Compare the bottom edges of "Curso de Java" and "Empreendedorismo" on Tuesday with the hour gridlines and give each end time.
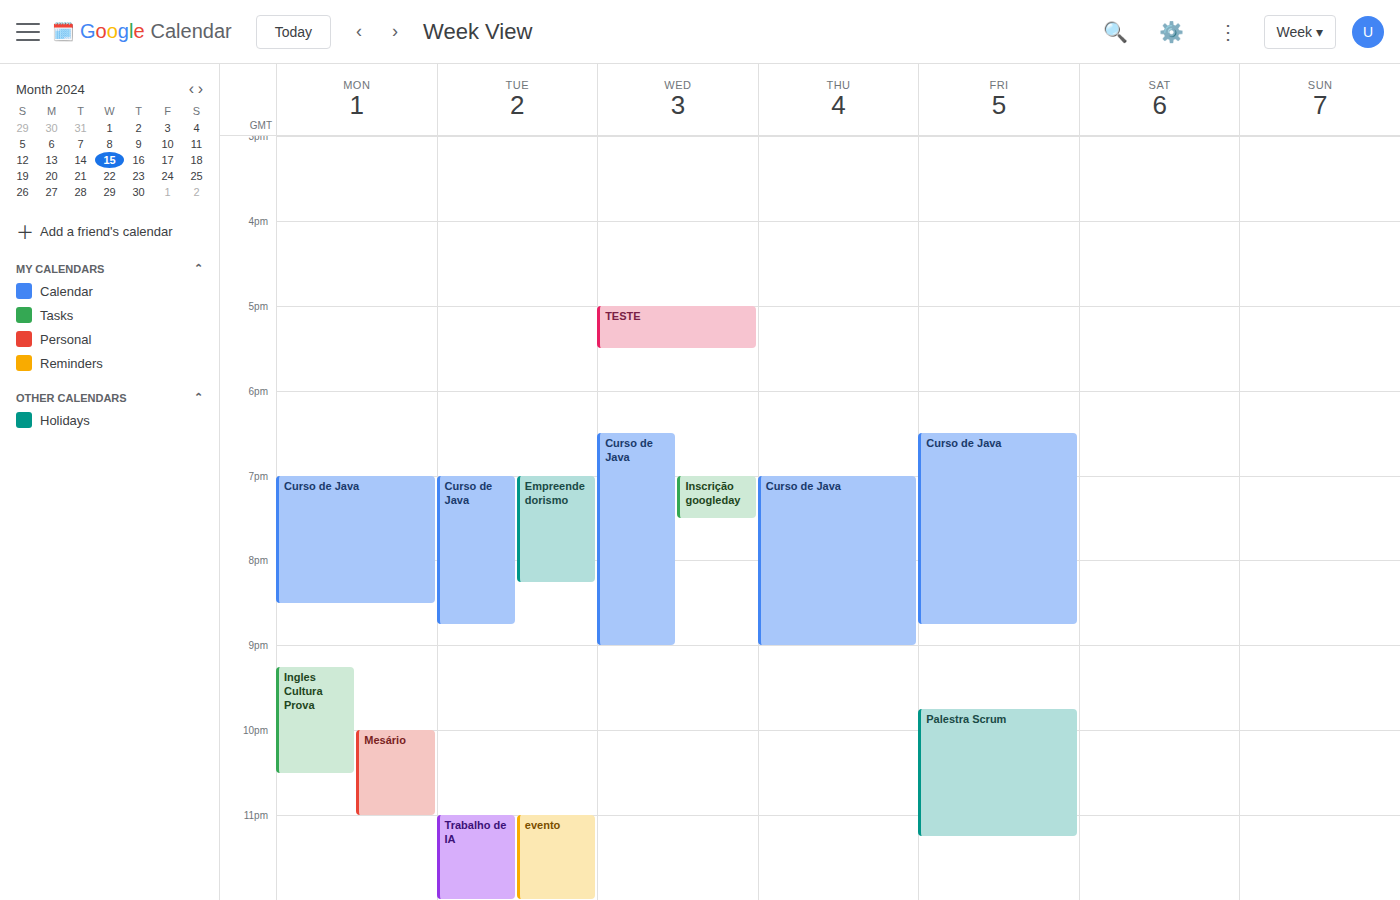
"Curso de Java": 8:45 PM, neither: three quarters of the way from the 8 PM line to the 9 PM line. "Empreendedorismo": 8:15 PM, neither: a quarter of the way from the 8 PM line to the 9 PM line.